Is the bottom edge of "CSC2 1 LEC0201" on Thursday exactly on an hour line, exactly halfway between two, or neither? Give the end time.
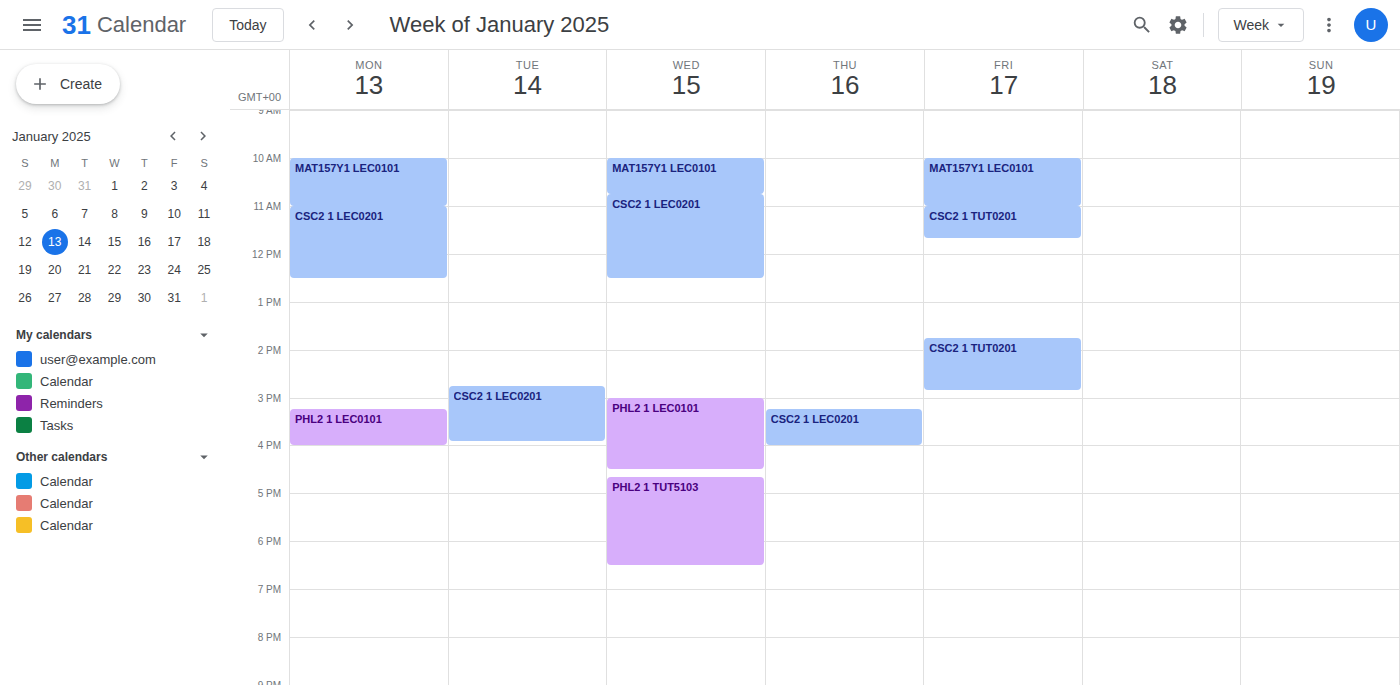
16:00 -- exactly on the 16:00 line.